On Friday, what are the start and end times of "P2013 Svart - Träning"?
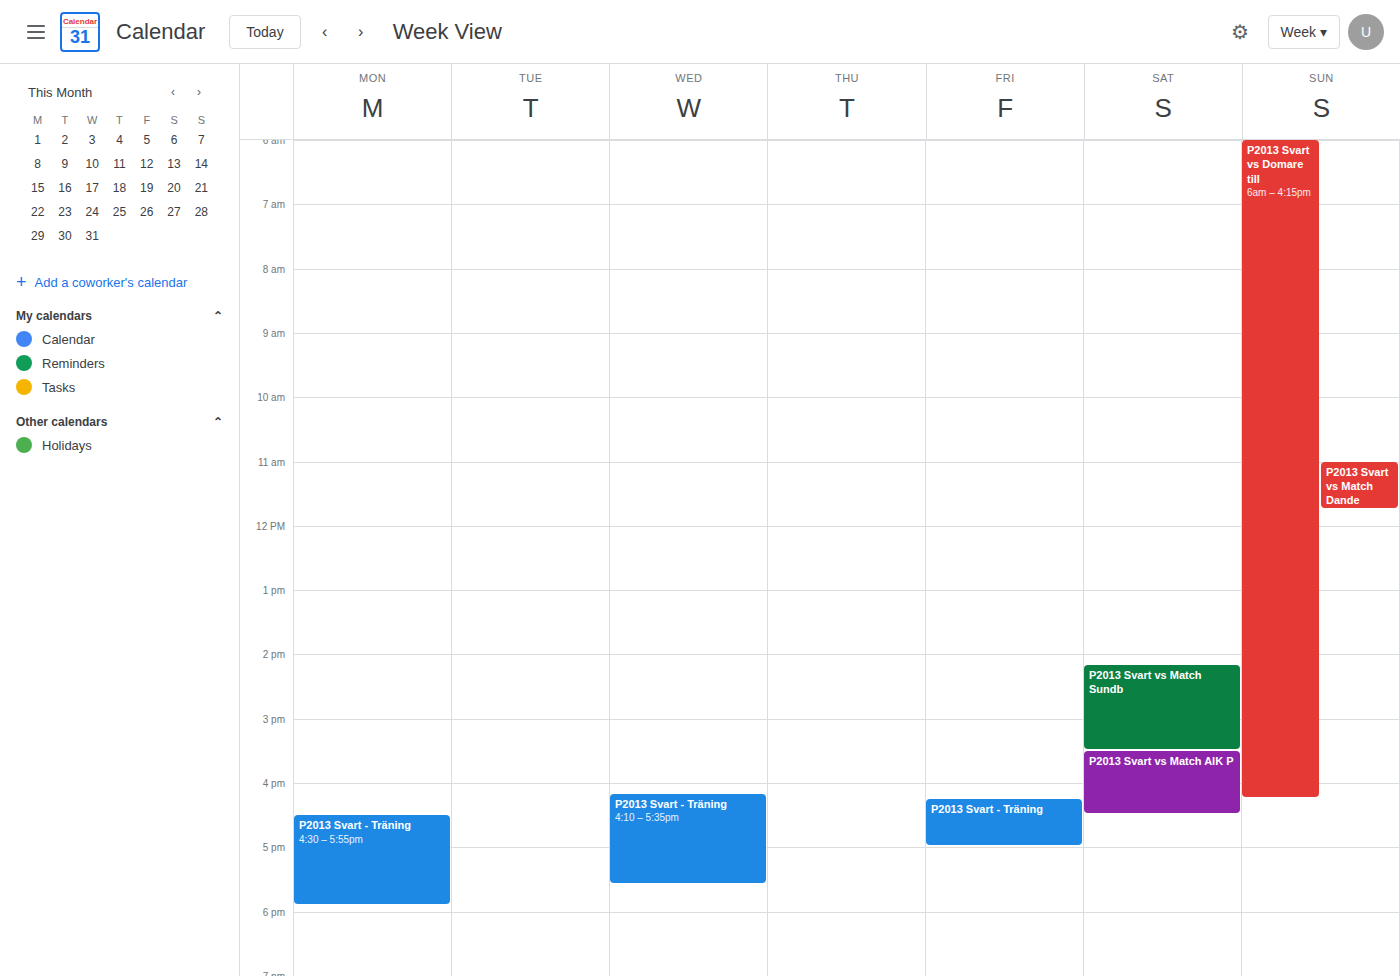
4:15 PM to 5:00 PM